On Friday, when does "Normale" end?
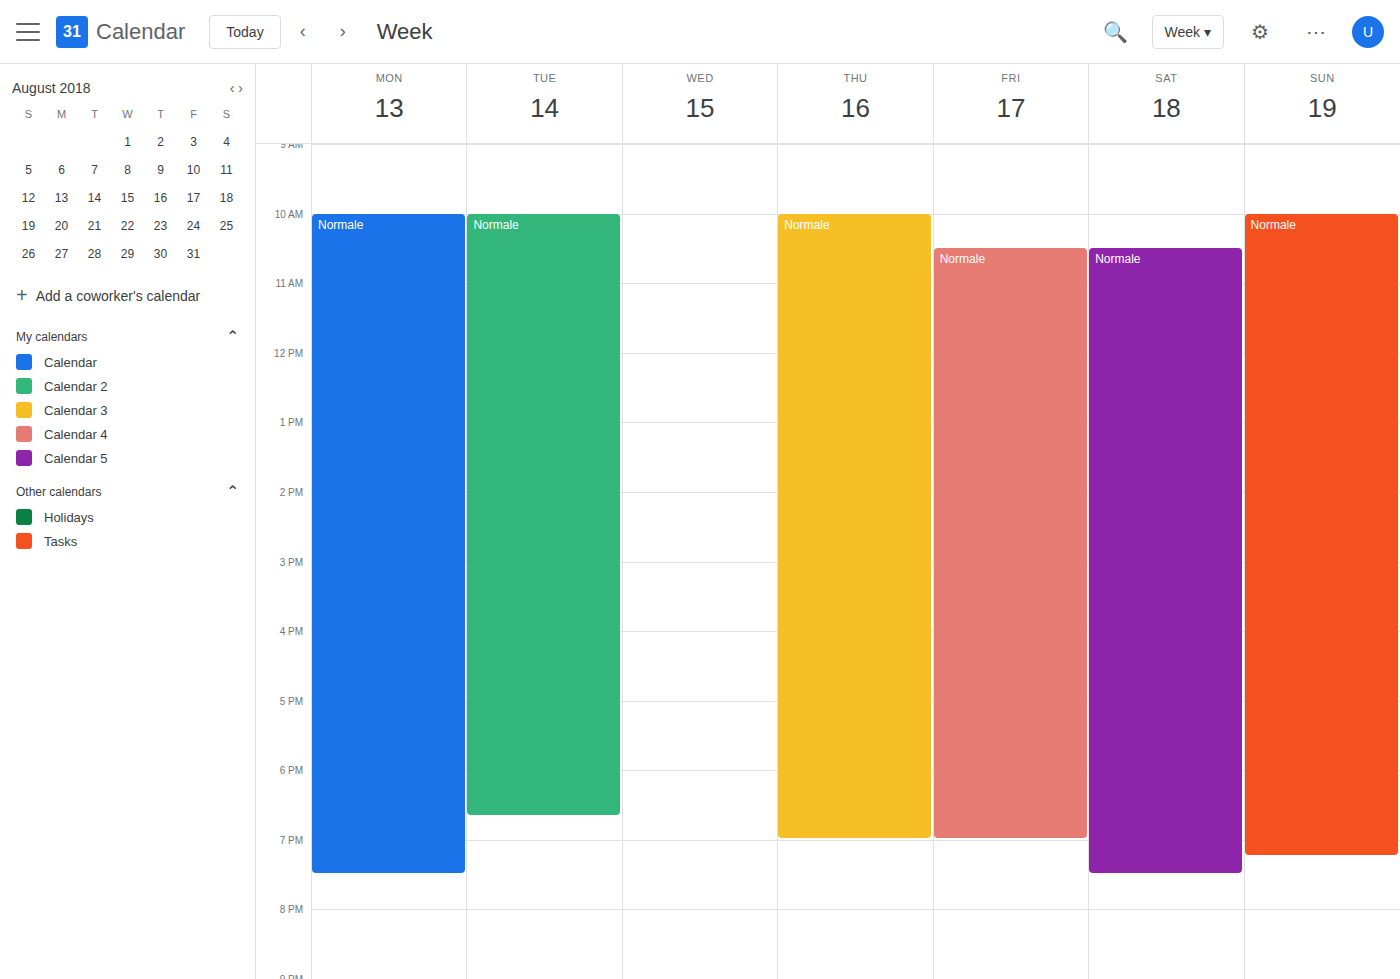
7:00 PM